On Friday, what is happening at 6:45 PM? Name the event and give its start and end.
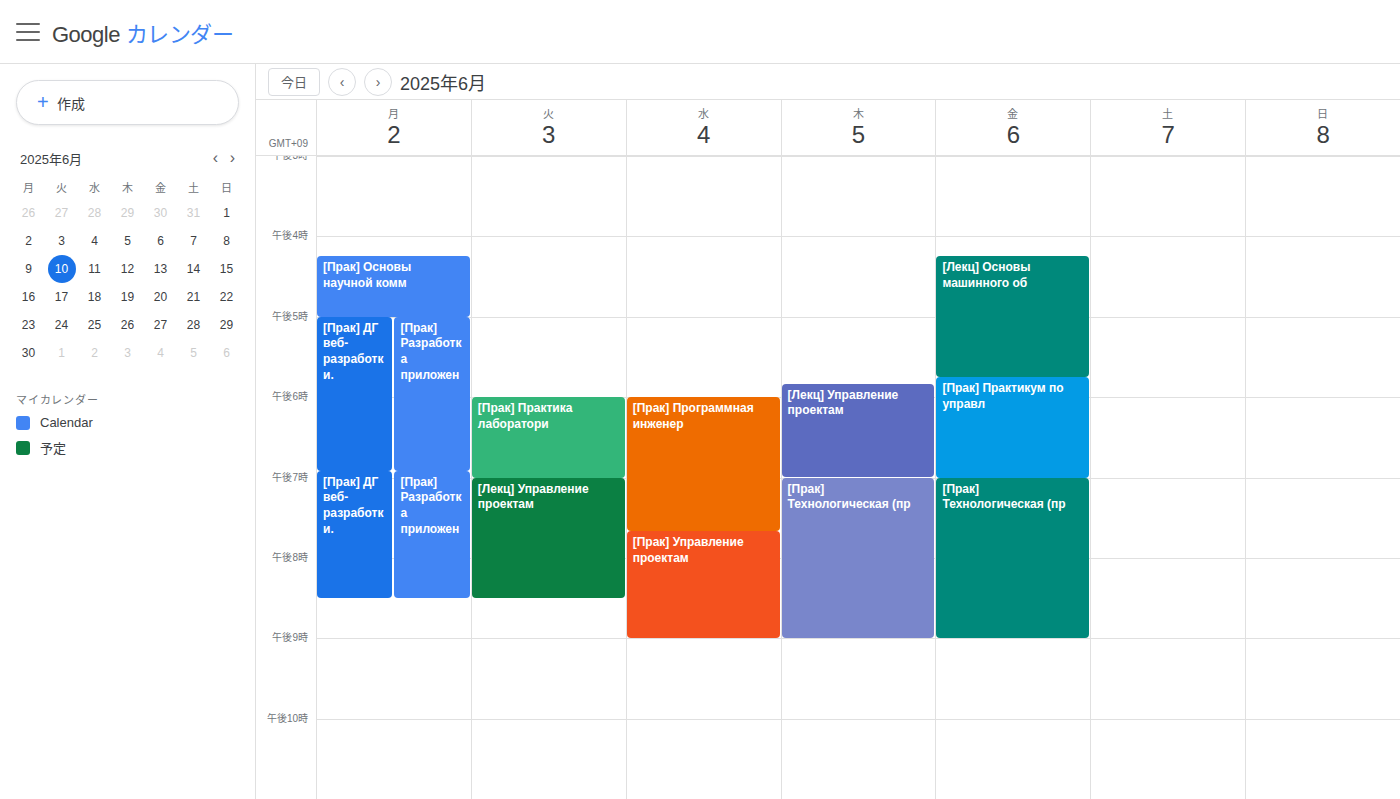
"[Прак] Практикум по управл", 5:45 PM to 7:00 PM